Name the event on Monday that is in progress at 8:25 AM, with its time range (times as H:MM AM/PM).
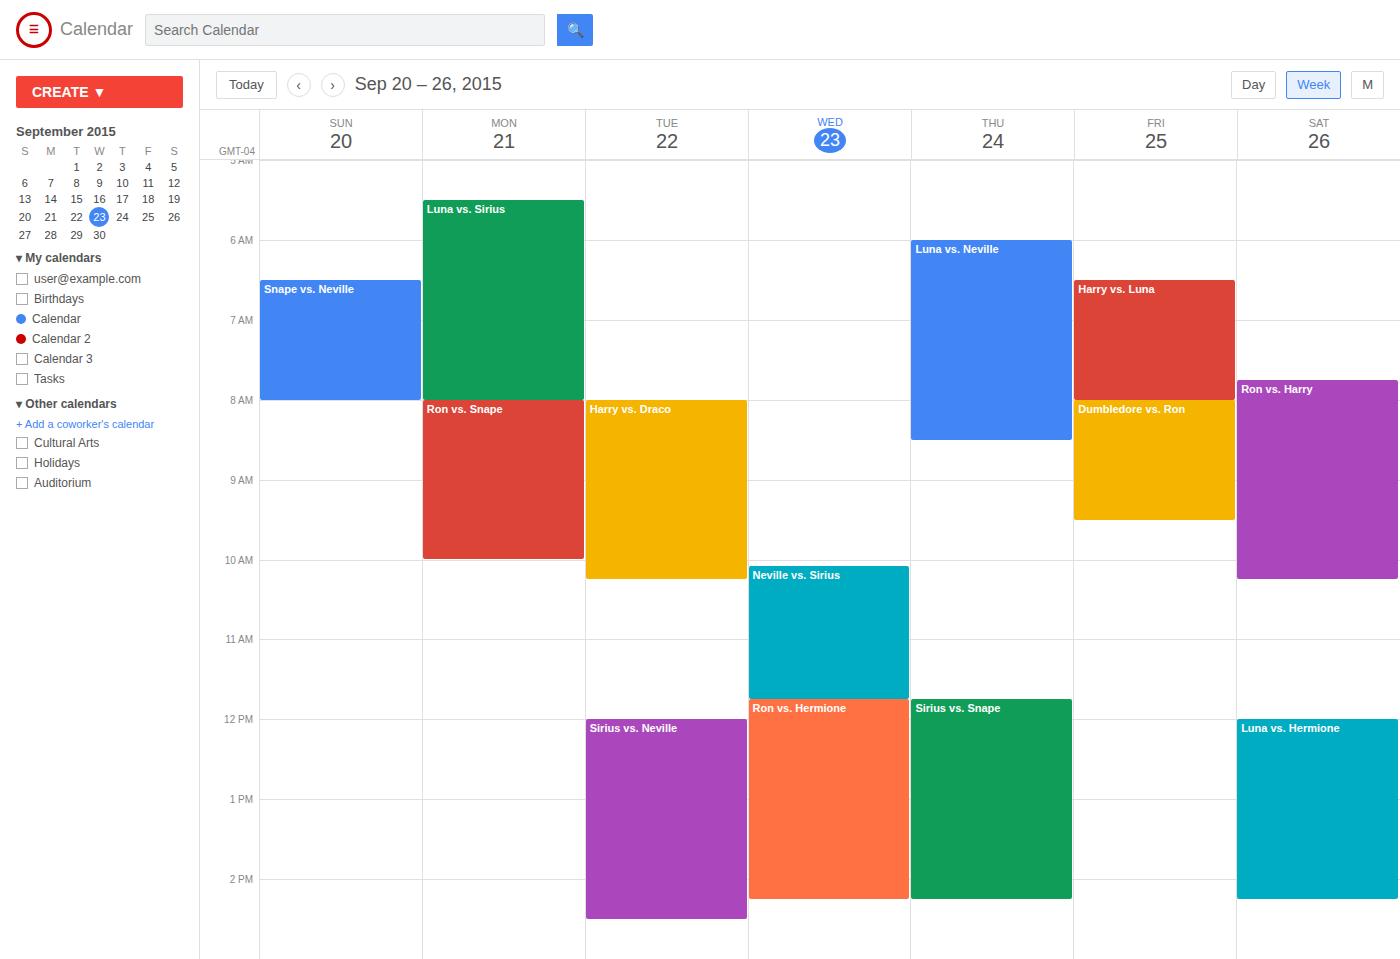
"Ron vs. Snape", 8:00 AM to 10:00 AM